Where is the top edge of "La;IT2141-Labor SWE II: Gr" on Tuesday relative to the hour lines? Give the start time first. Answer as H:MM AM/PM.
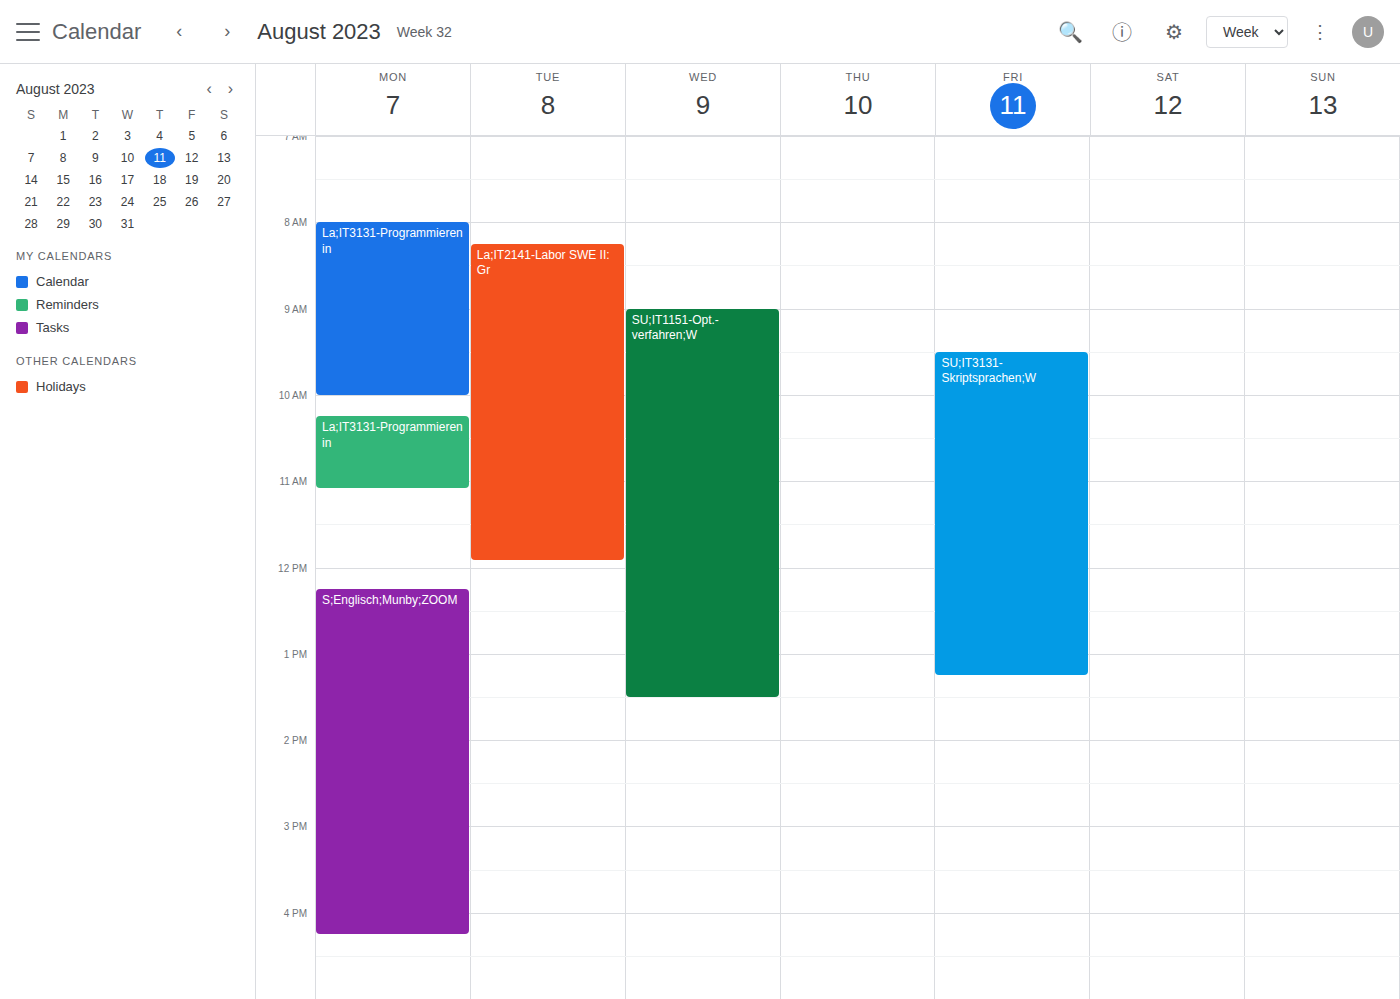
8:15 AM -- neither: a quarter of the way from the 8 AM line to the 9 AM line.